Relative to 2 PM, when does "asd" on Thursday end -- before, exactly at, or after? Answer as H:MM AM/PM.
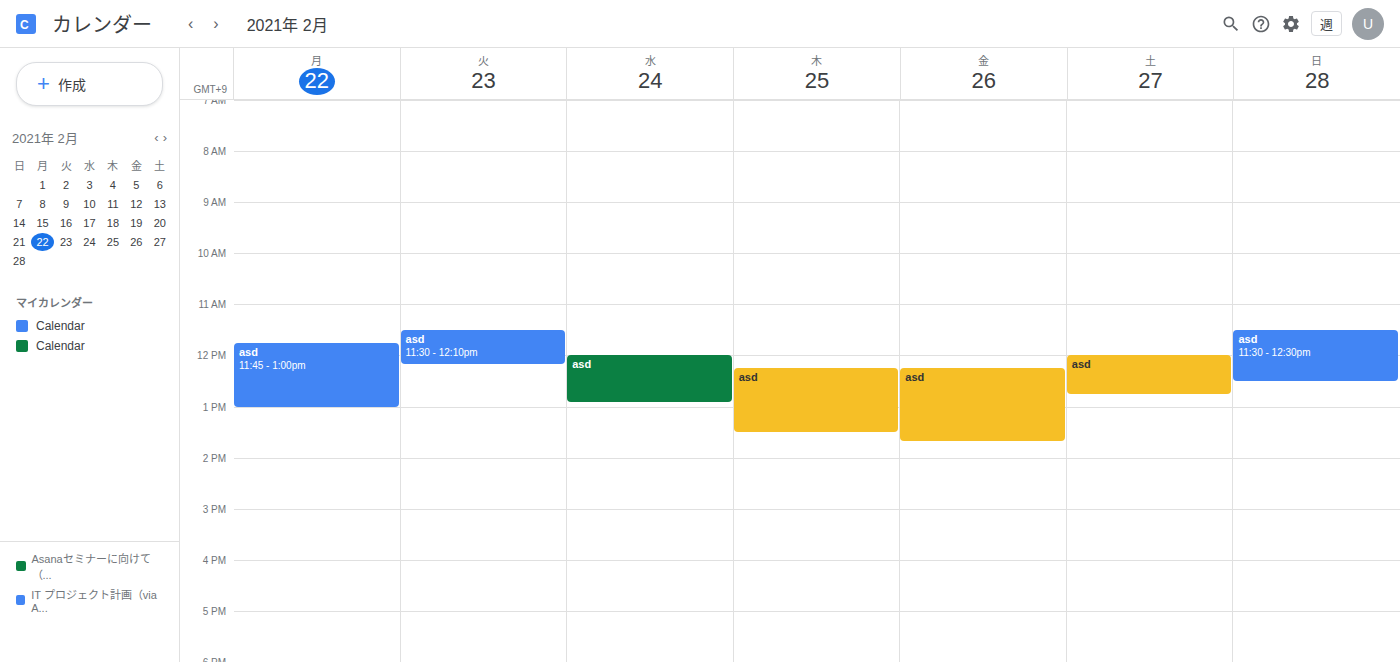
1:30 PM -- before 2 PM, 30 minutes above the 2 PM line.